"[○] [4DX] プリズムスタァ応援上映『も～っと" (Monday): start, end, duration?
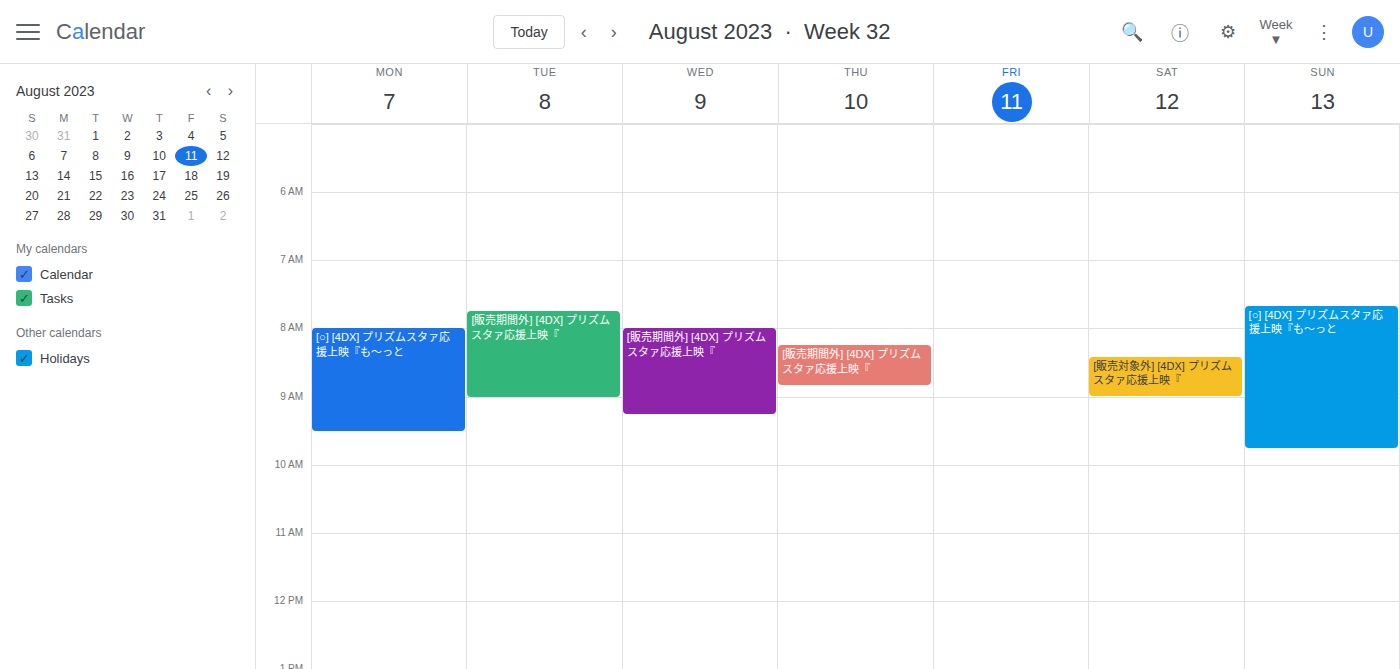
8:00 AM to 9:30 AM, 1 hour 30 minutes